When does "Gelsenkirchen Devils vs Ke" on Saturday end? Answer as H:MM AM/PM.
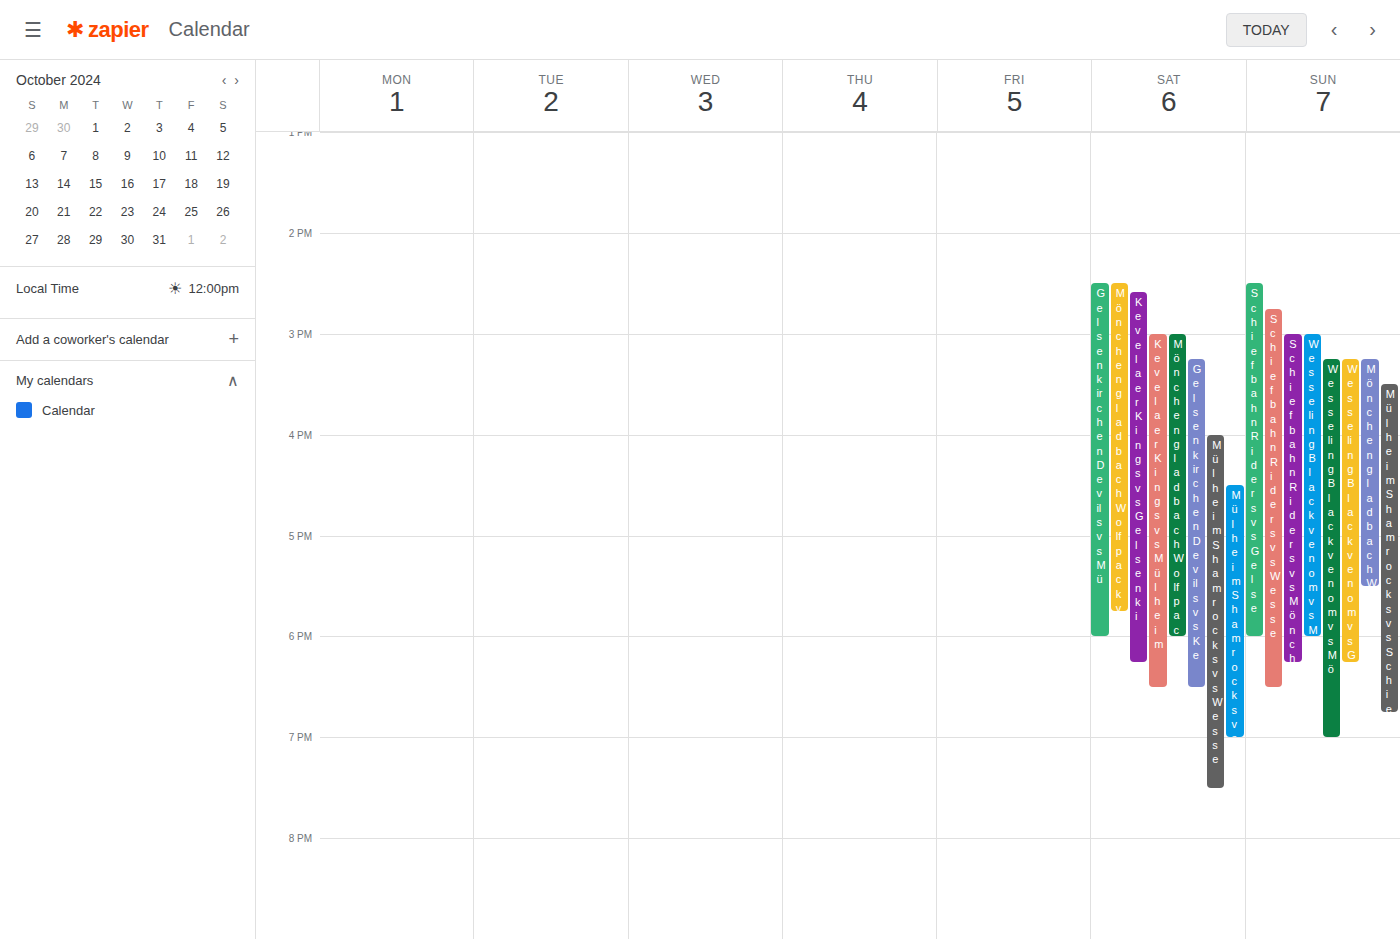
6:30 PM